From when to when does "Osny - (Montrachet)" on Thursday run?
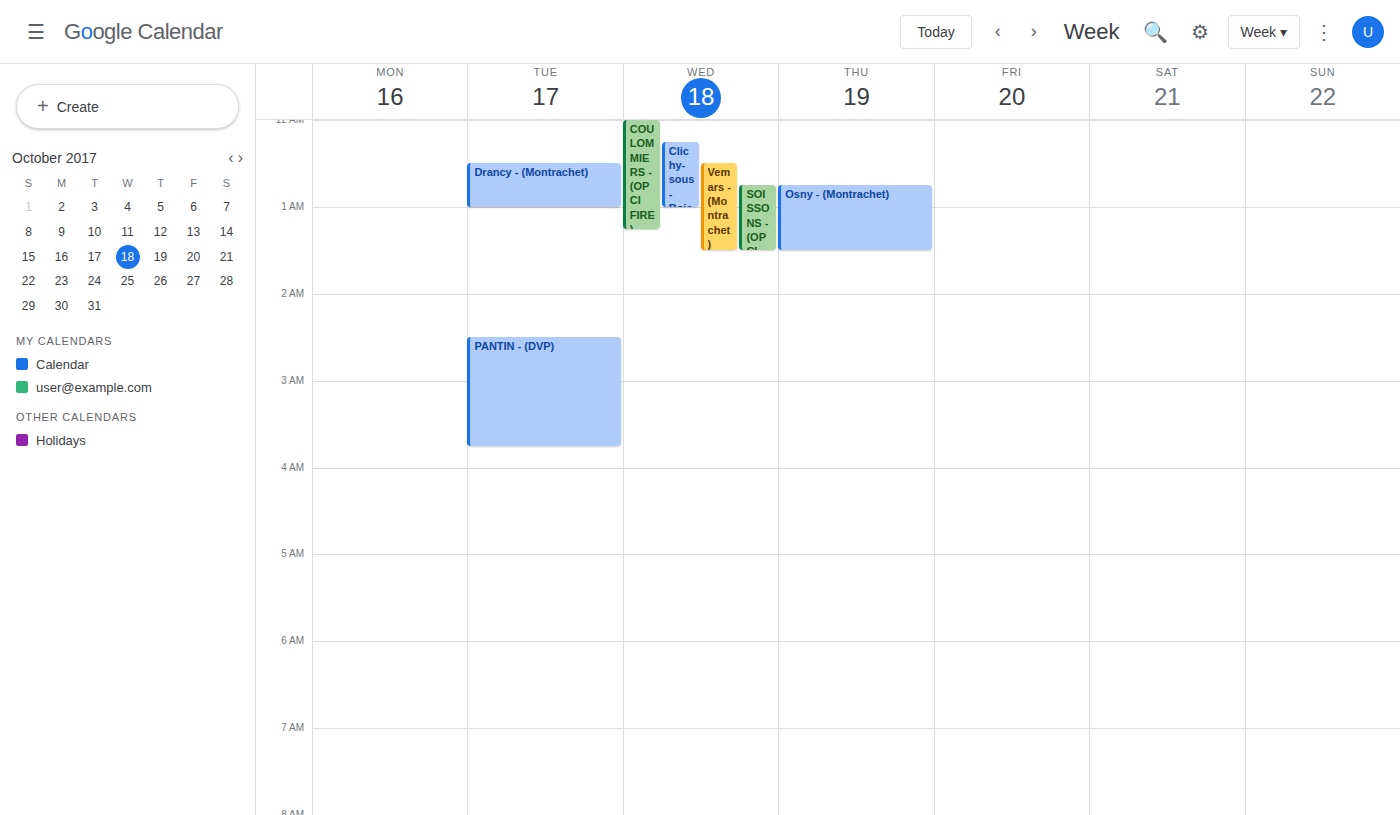
00:45 to 01:30